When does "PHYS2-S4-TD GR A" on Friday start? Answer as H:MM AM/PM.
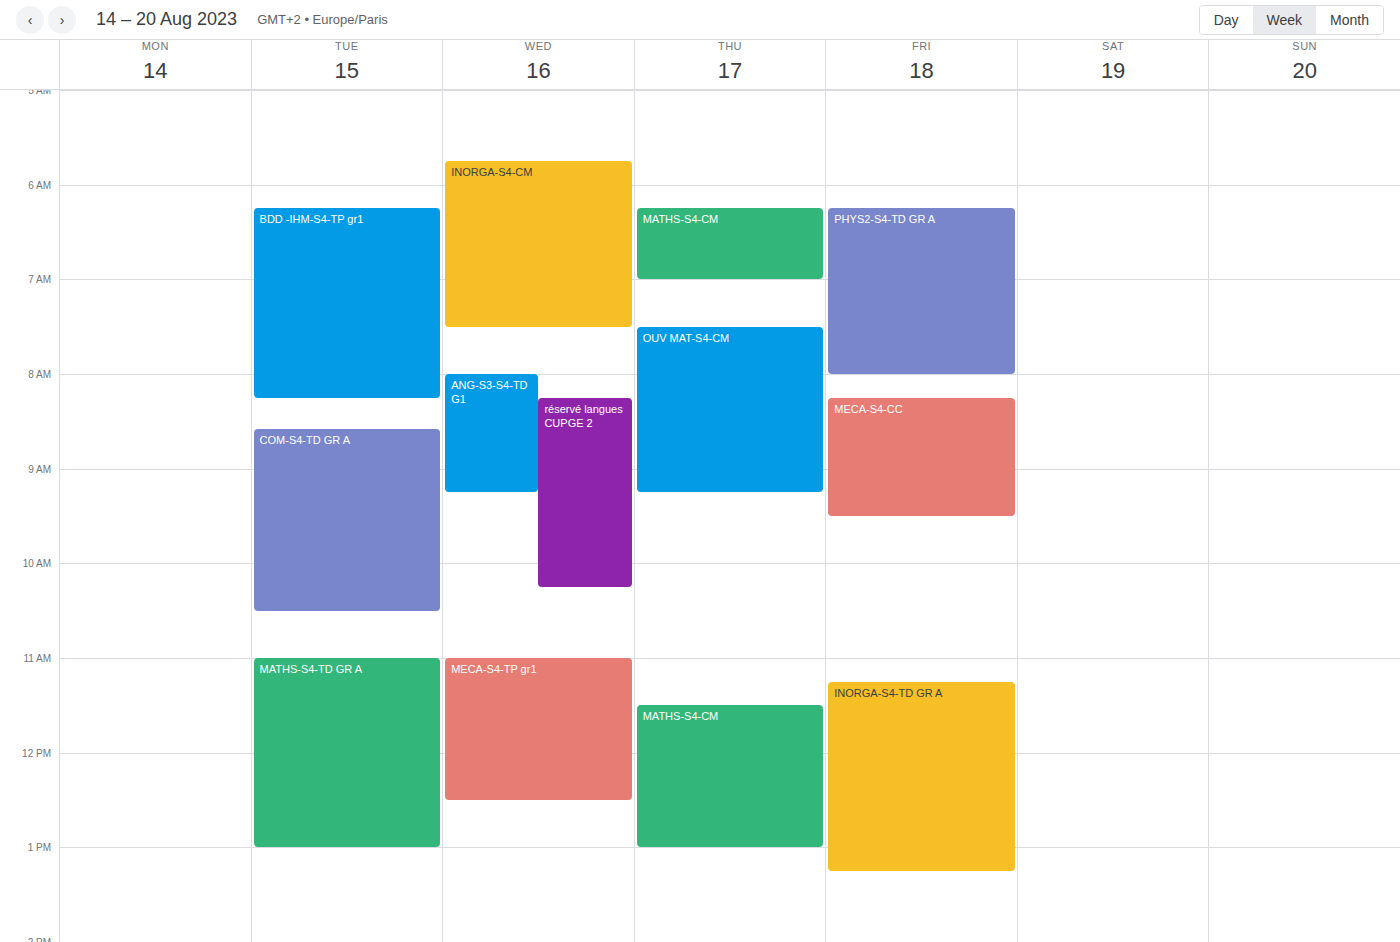
6:15 AM